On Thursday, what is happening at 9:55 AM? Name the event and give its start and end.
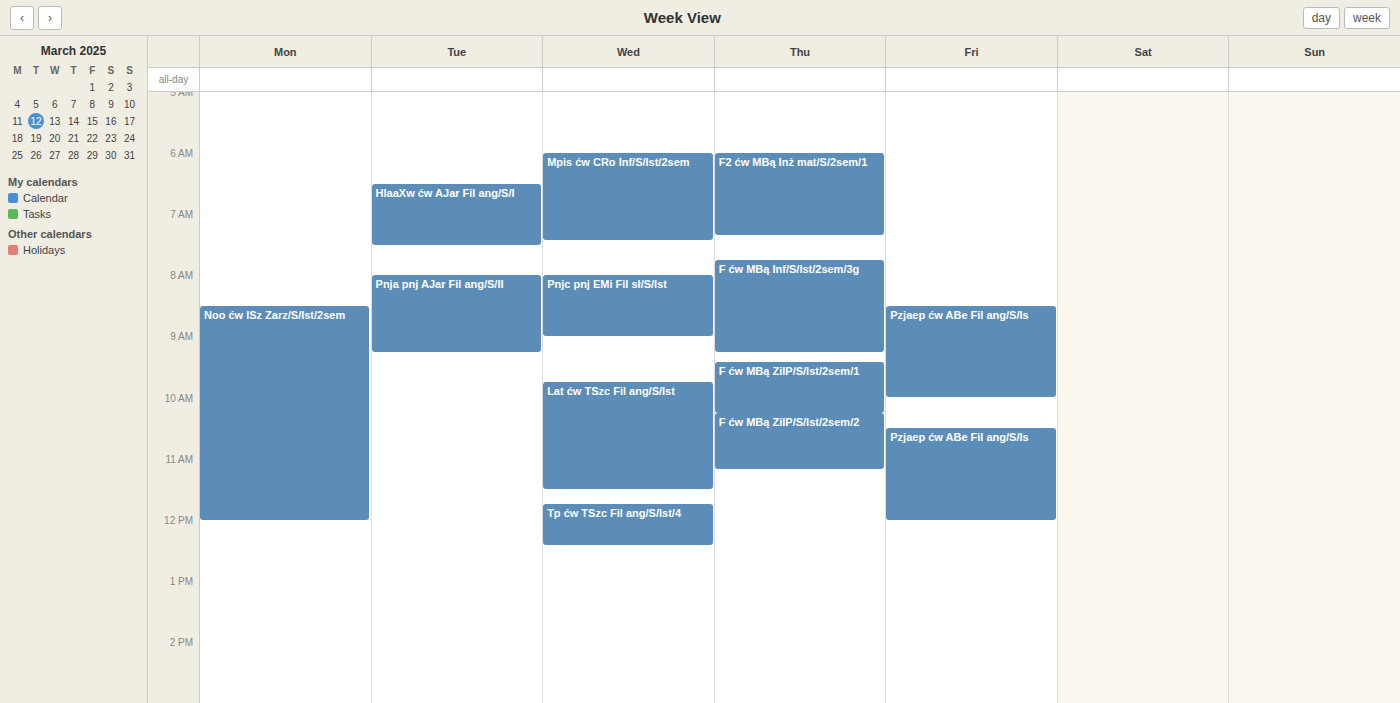
"F ćw MBą ZiIP/S/Ist/2sem/1", 9:25 AM to 10:15 AM